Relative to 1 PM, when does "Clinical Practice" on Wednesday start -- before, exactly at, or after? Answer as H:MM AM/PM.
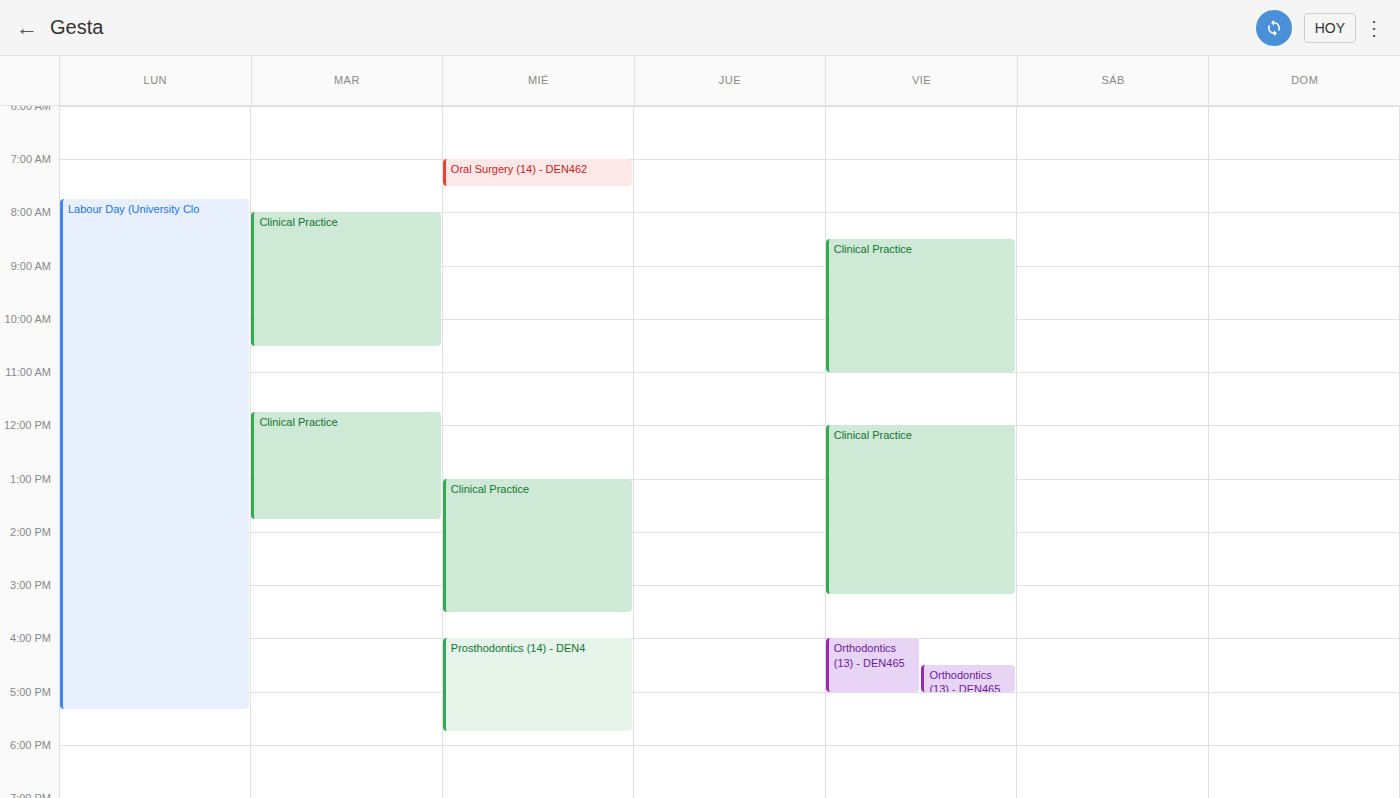
1:00 PM -- exactly at 1 PM, on the 1 PM line.